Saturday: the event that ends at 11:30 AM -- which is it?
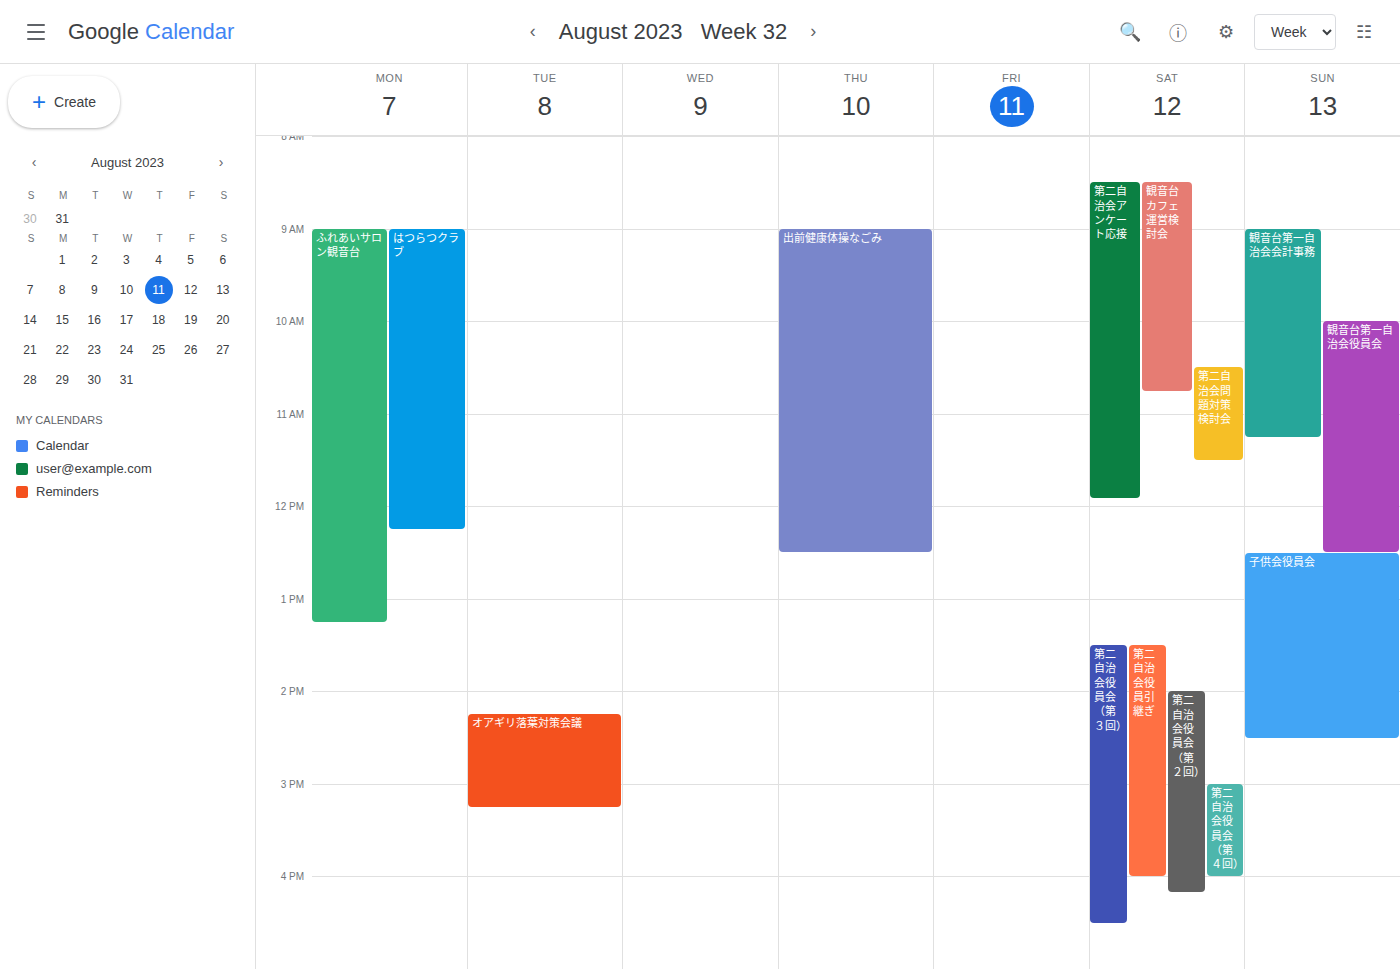
"第二自治会問題対策検討会"